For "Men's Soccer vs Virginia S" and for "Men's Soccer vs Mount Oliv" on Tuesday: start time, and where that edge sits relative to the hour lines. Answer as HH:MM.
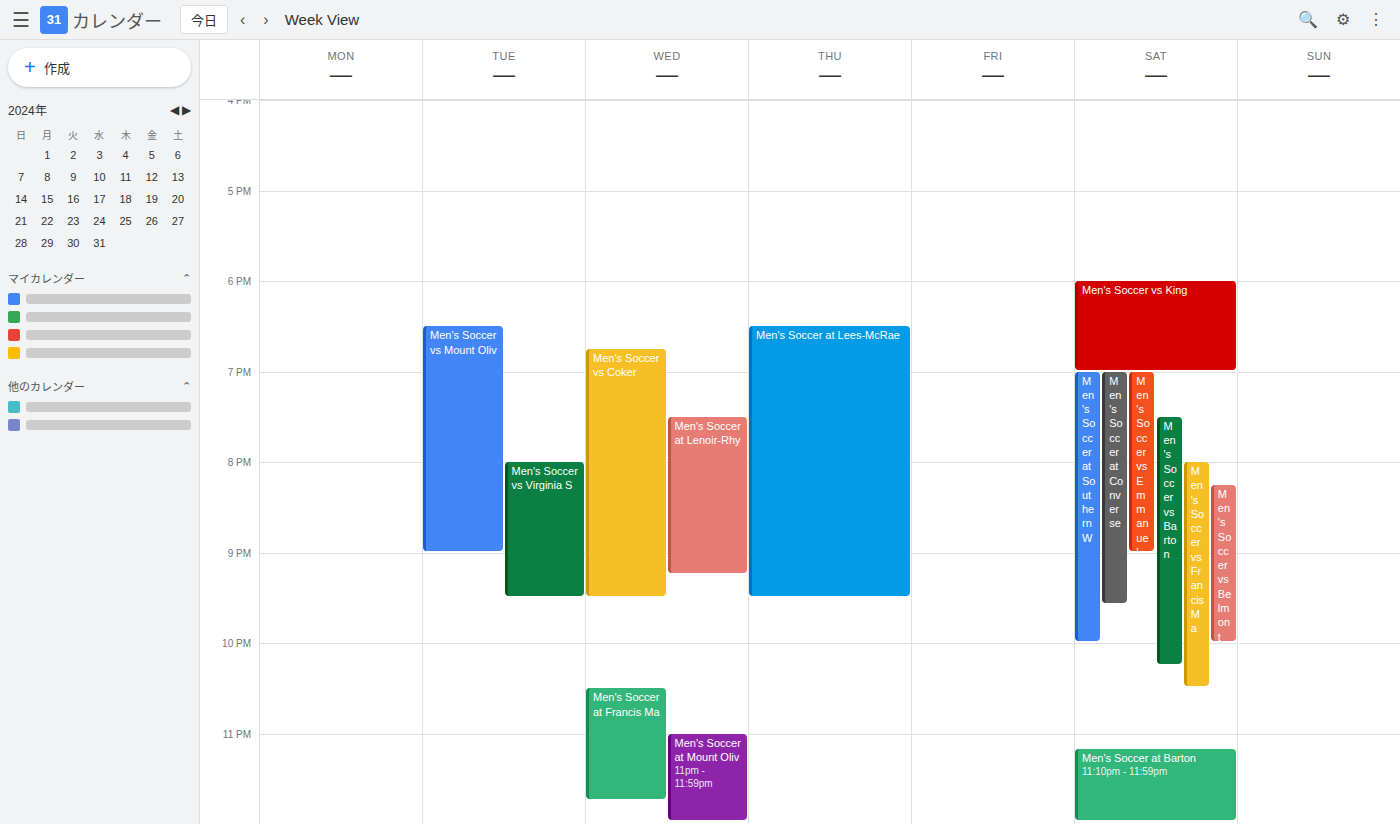
"Men's Soccer vs Virginia S": 20:00, exactly on the 20:00 line. "Men's Soccer vs Mount Oliv": 18:30, halfway between the 18:00 and 19:00 lines.